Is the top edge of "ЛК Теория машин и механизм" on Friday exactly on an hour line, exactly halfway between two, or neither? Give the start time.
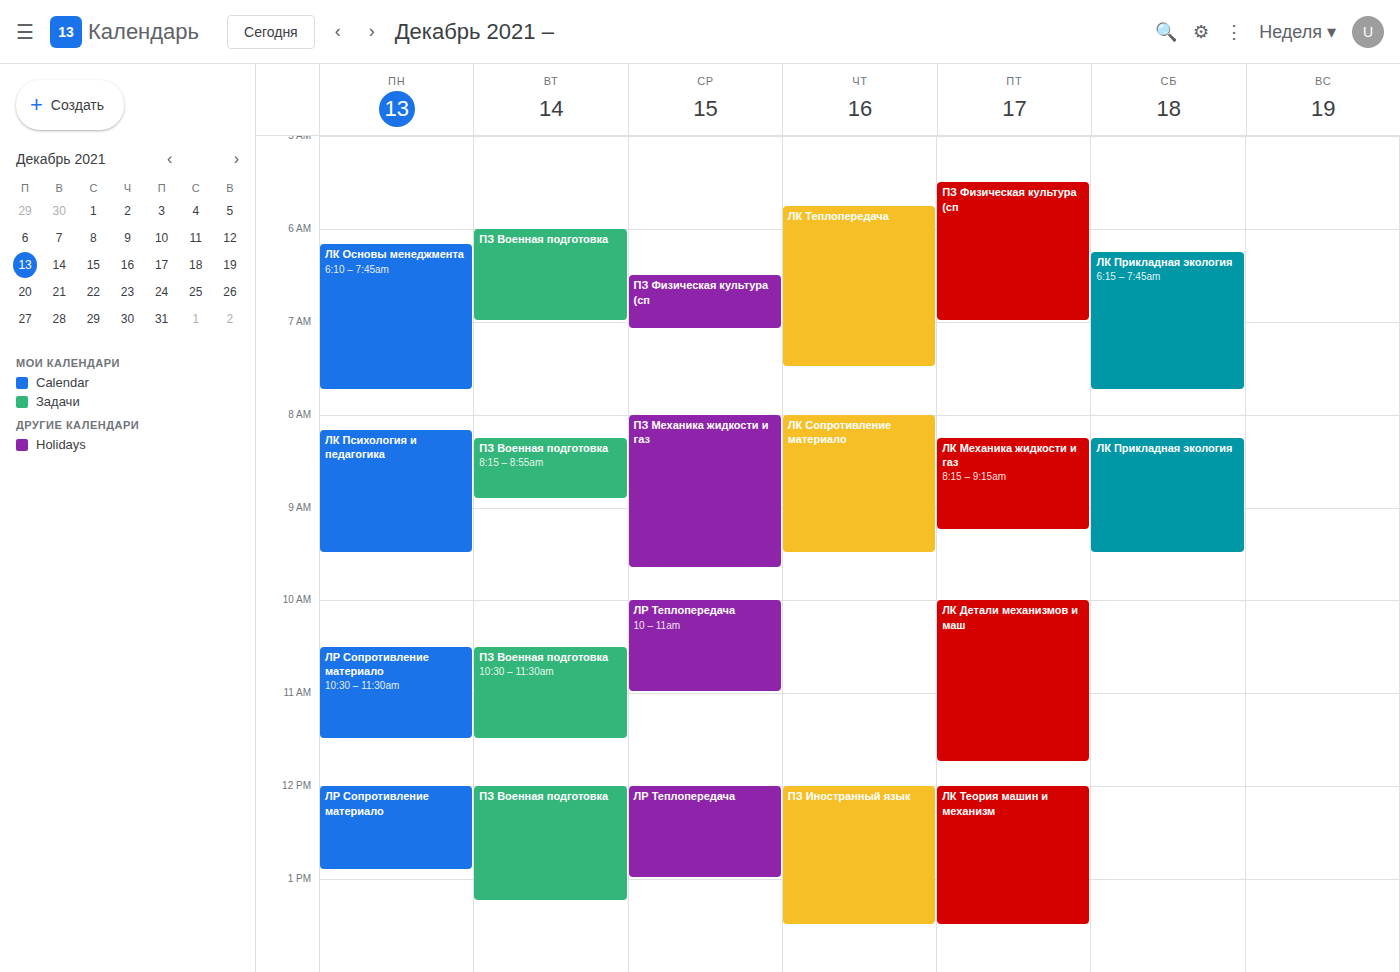
12:00 -- exactly on the 12:00 line.